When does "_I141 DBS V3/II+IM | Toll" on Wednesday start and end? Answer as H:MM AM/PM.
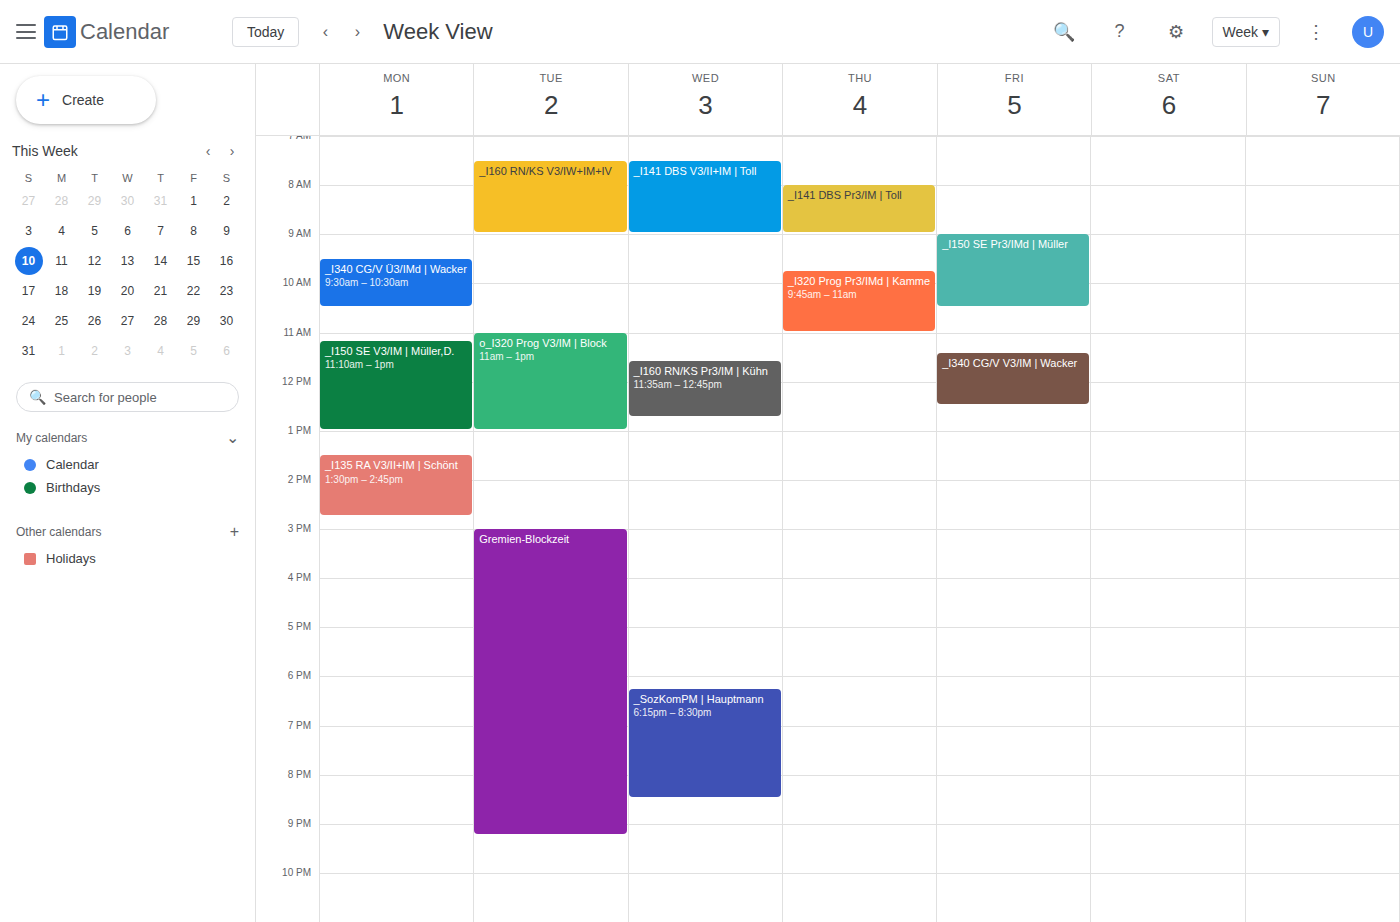
7:30 AM to 9:00 AM